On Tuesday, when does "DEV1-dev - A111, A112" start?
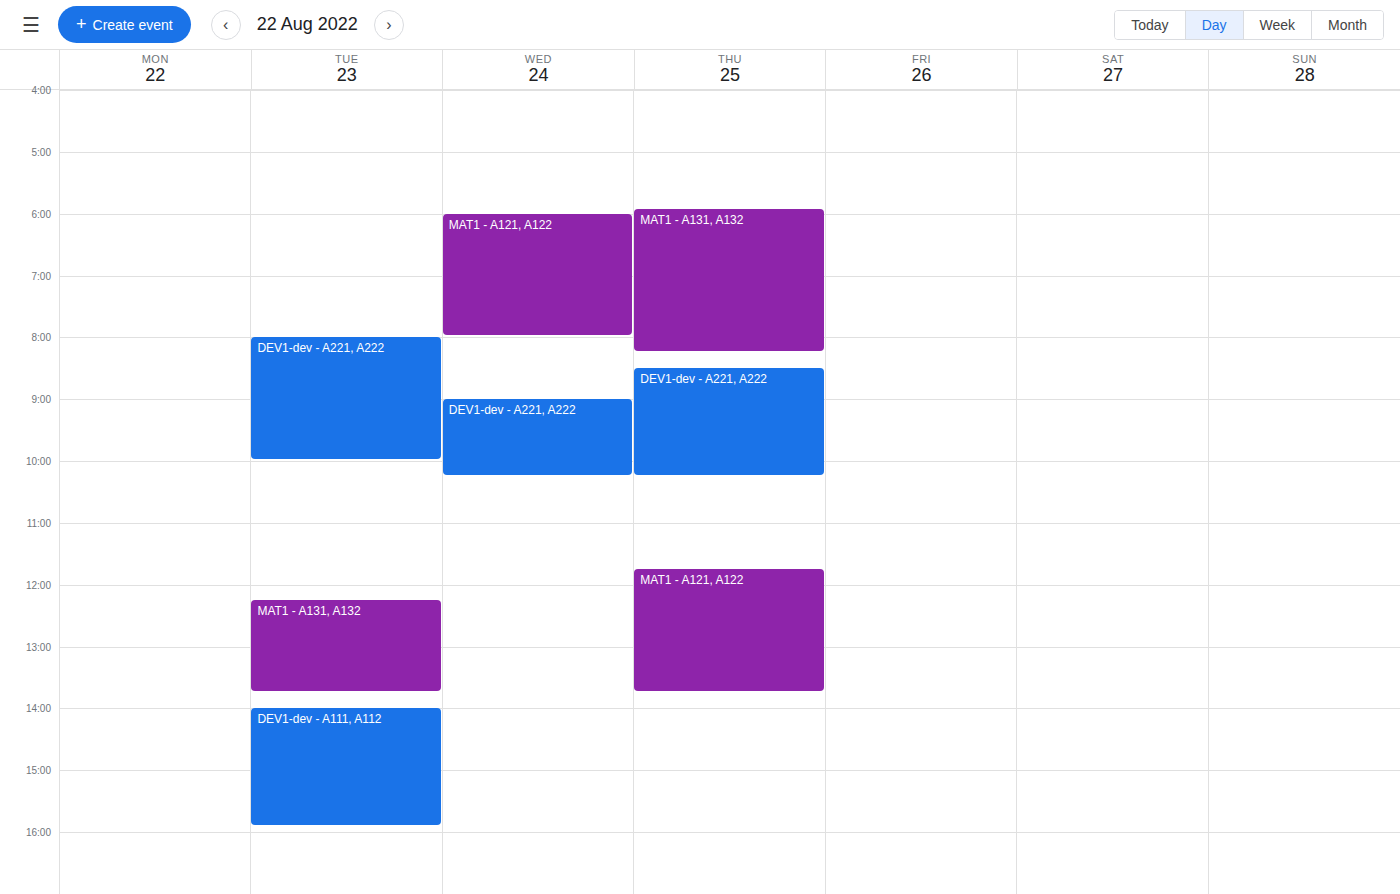
2:00 PM